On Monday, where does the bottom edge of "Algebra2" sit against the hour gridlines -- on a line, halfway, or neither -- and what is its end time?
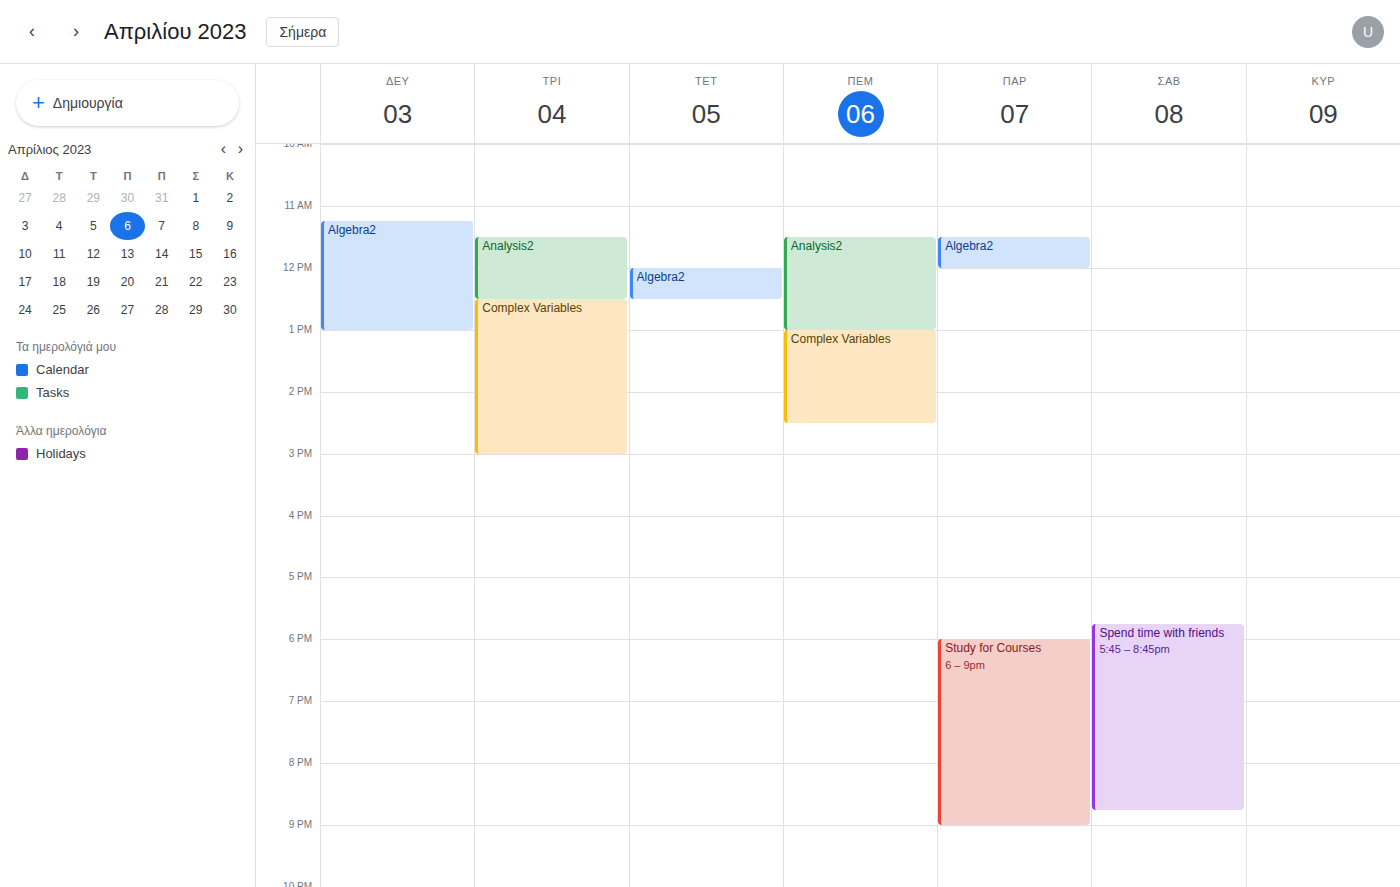
1:00 PM -- exactly on the 1 PM line.